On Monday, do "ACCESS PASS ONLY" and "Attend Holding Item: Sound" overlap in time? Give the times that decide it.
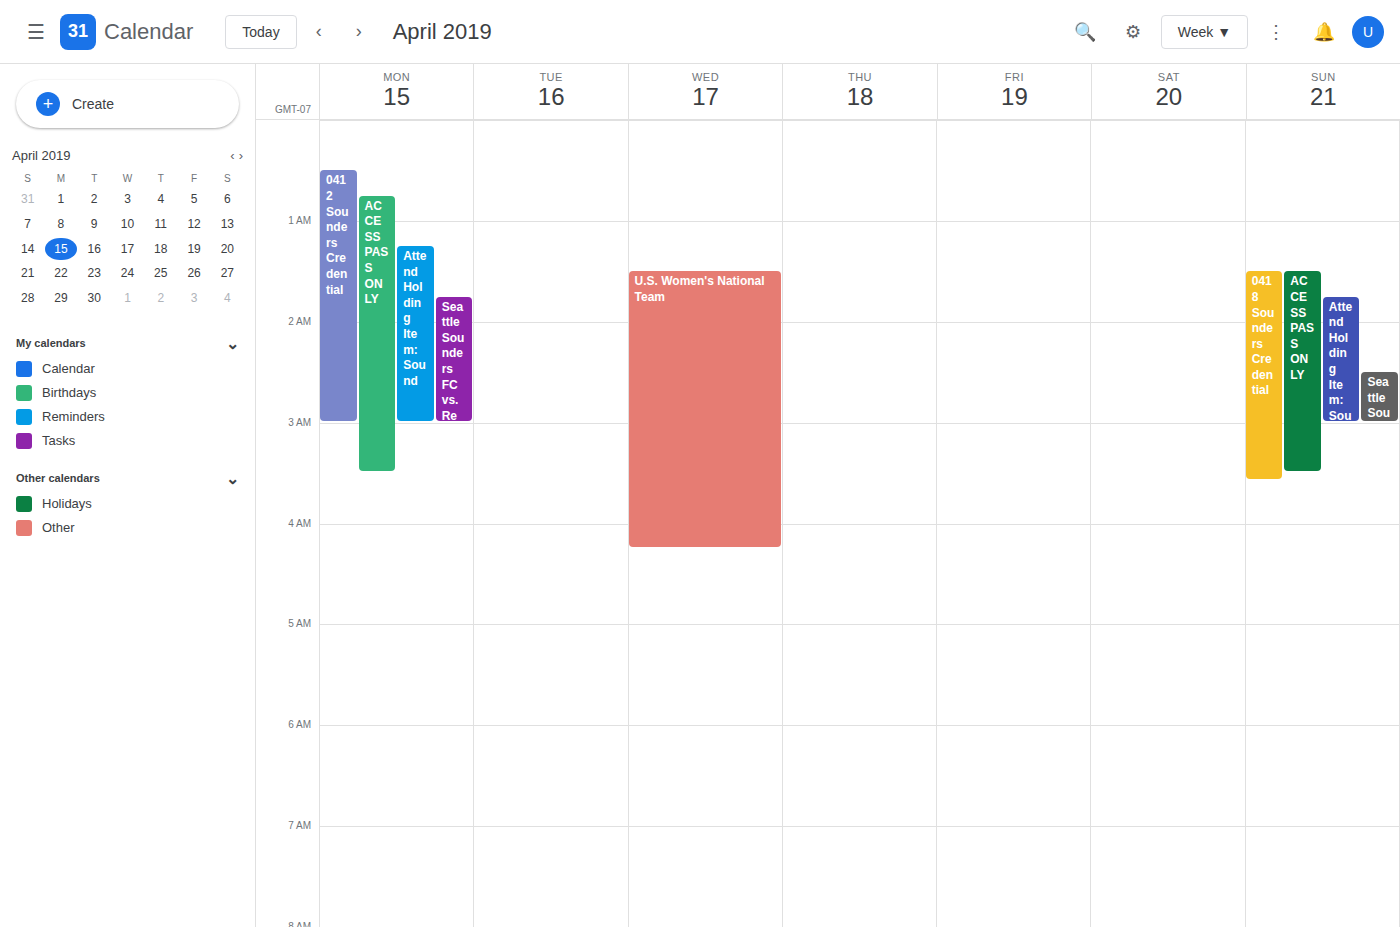
"Attend Holding Item: Sound" runs 01:15 to 03:00, inside "ACCESS PASS ONLY" -- they overlap.